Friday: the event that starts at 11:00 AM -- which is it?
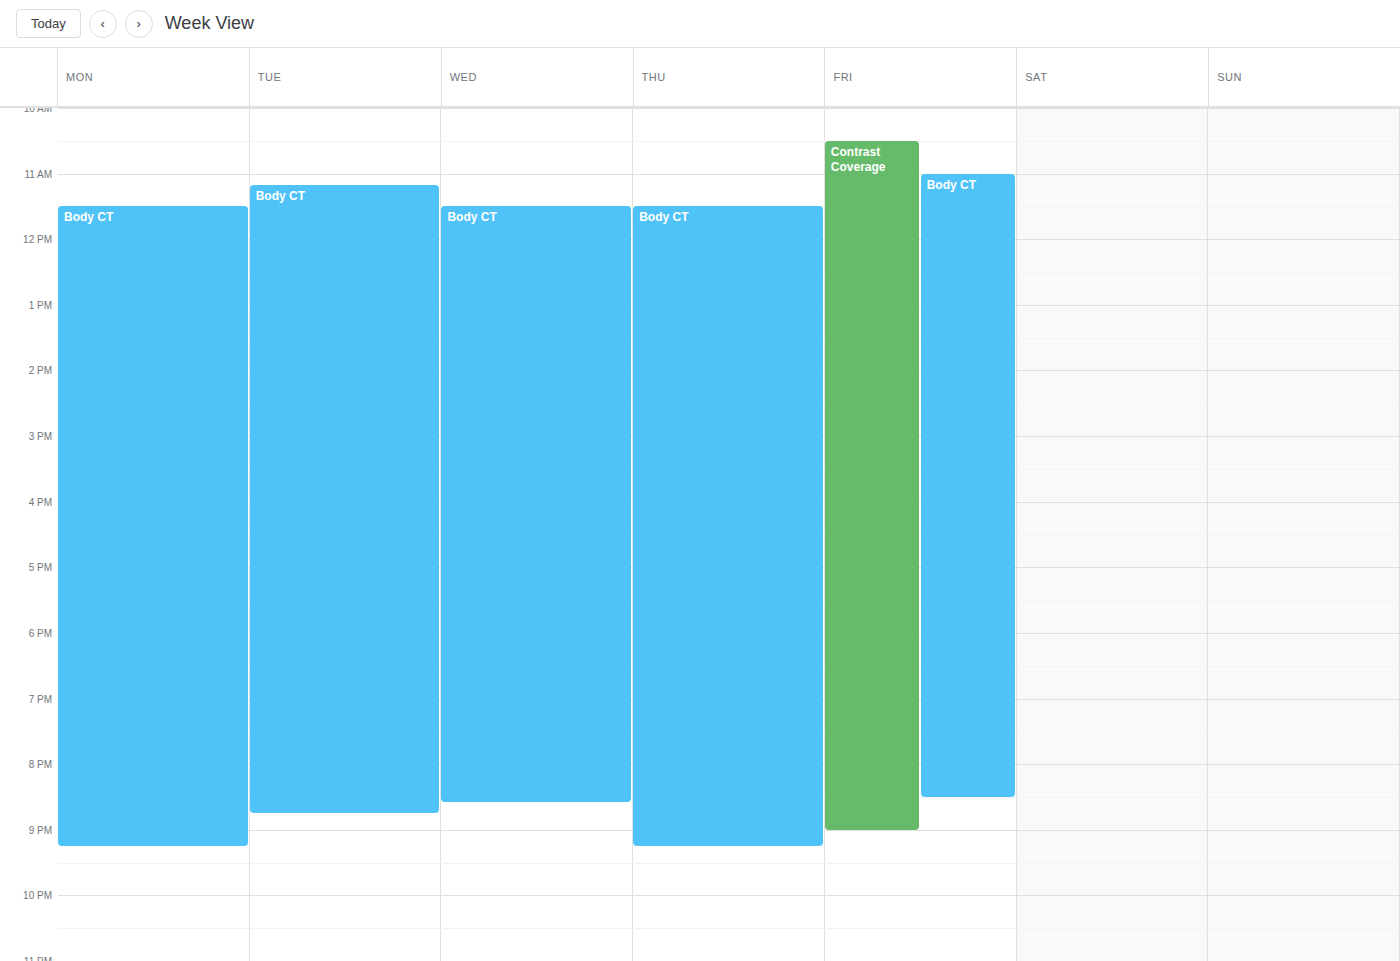
"Body CT"